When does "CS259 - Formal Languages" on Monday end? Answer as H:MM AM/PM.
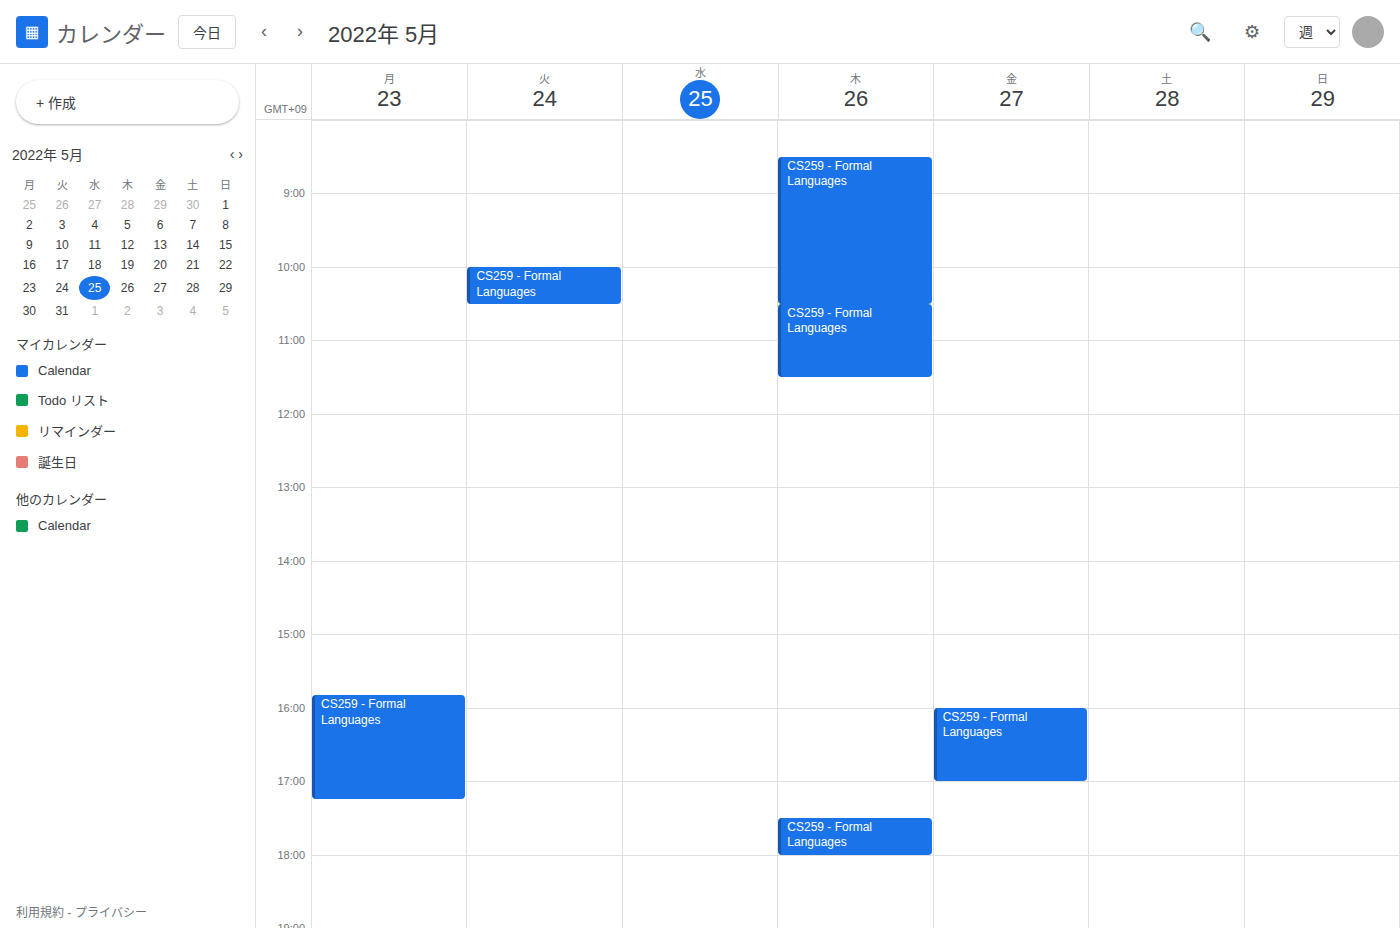
5:15 PM